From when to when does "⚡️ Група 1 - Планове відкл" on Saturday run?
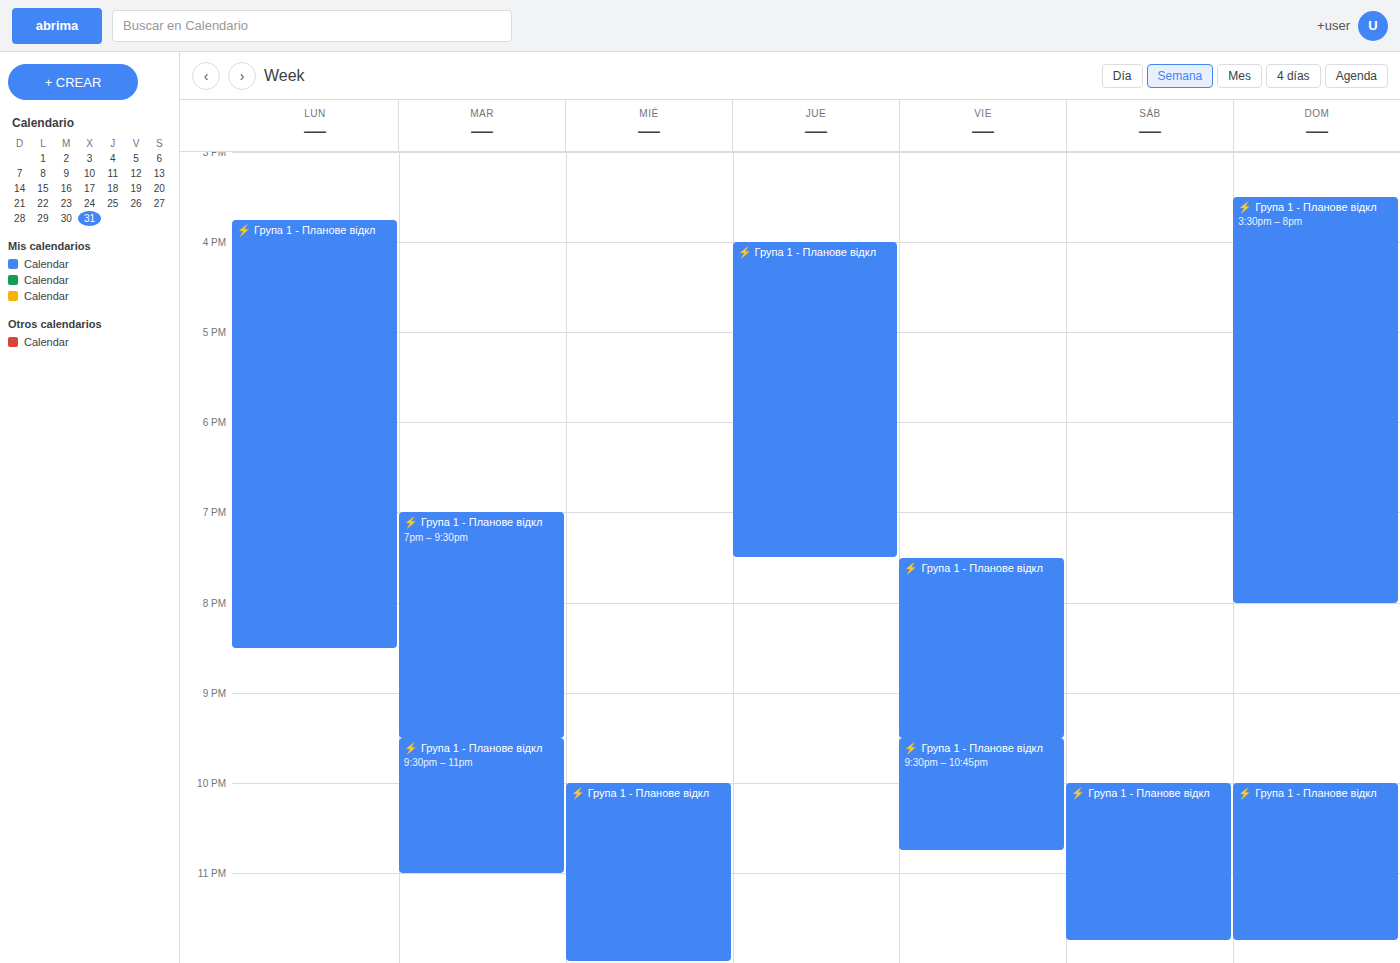
10:00 PM to 11:45 PM